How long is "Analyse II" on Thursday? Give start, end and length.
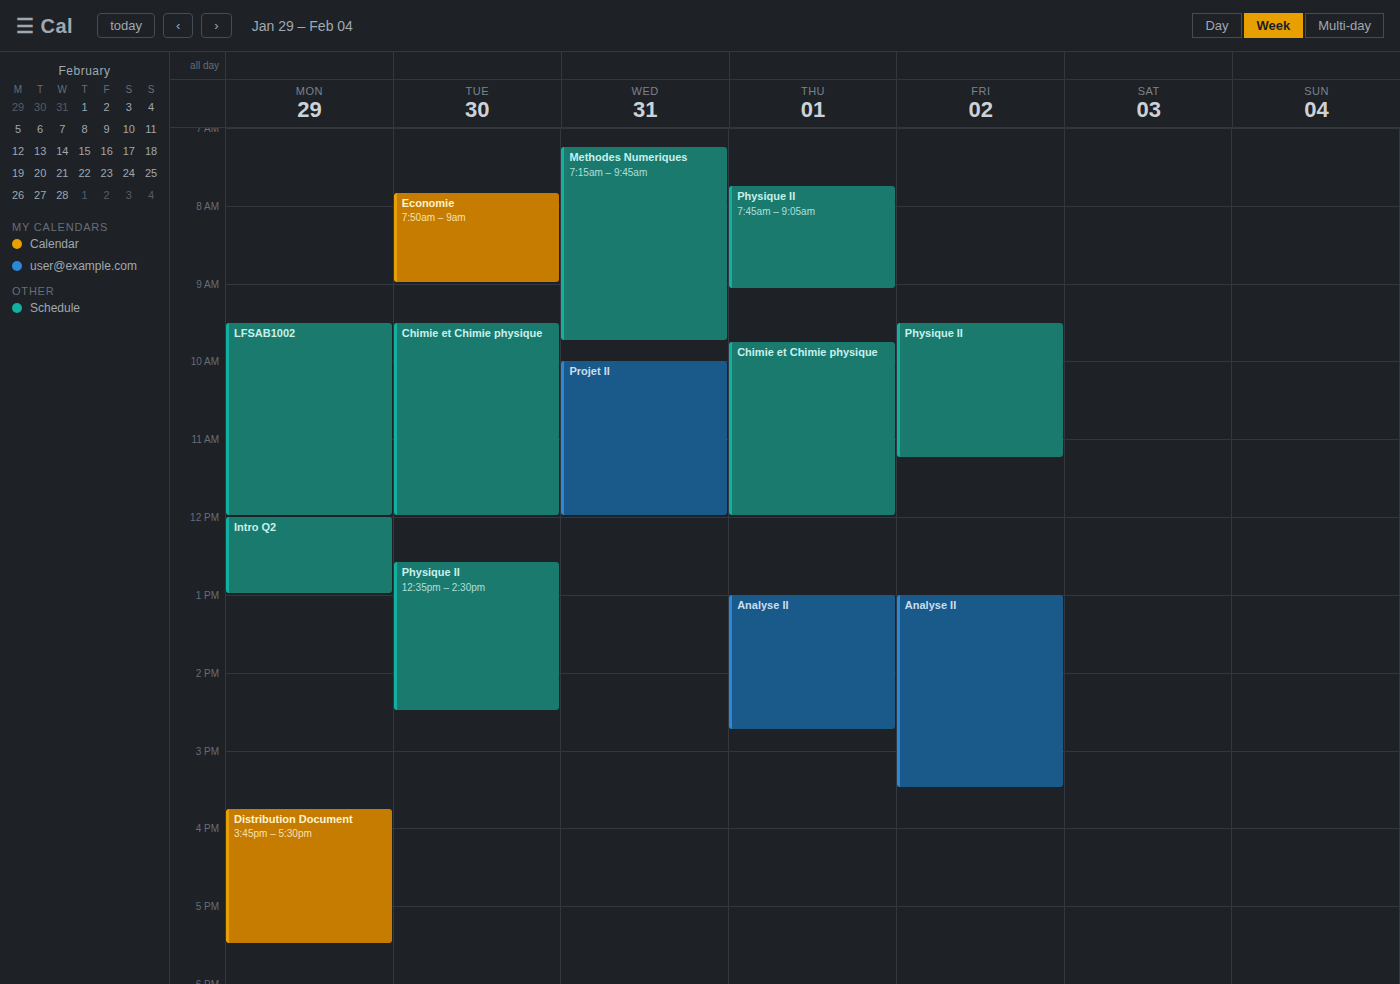
1:00 PM to 2:45 PM, 1 hour 45 minutes